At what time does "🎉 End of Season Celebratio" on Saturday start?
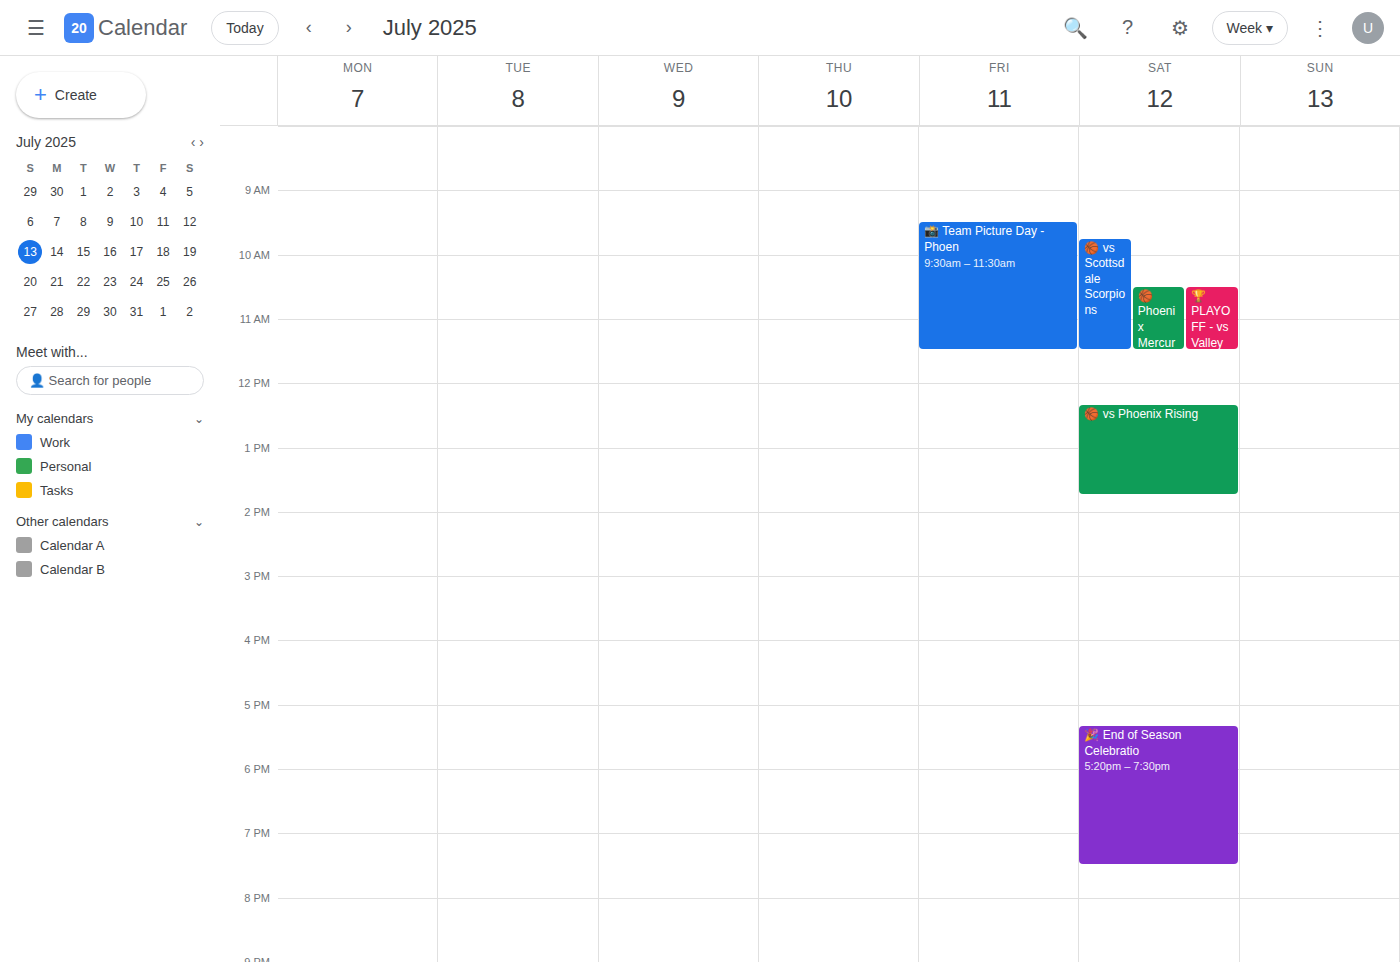
5:20 PM